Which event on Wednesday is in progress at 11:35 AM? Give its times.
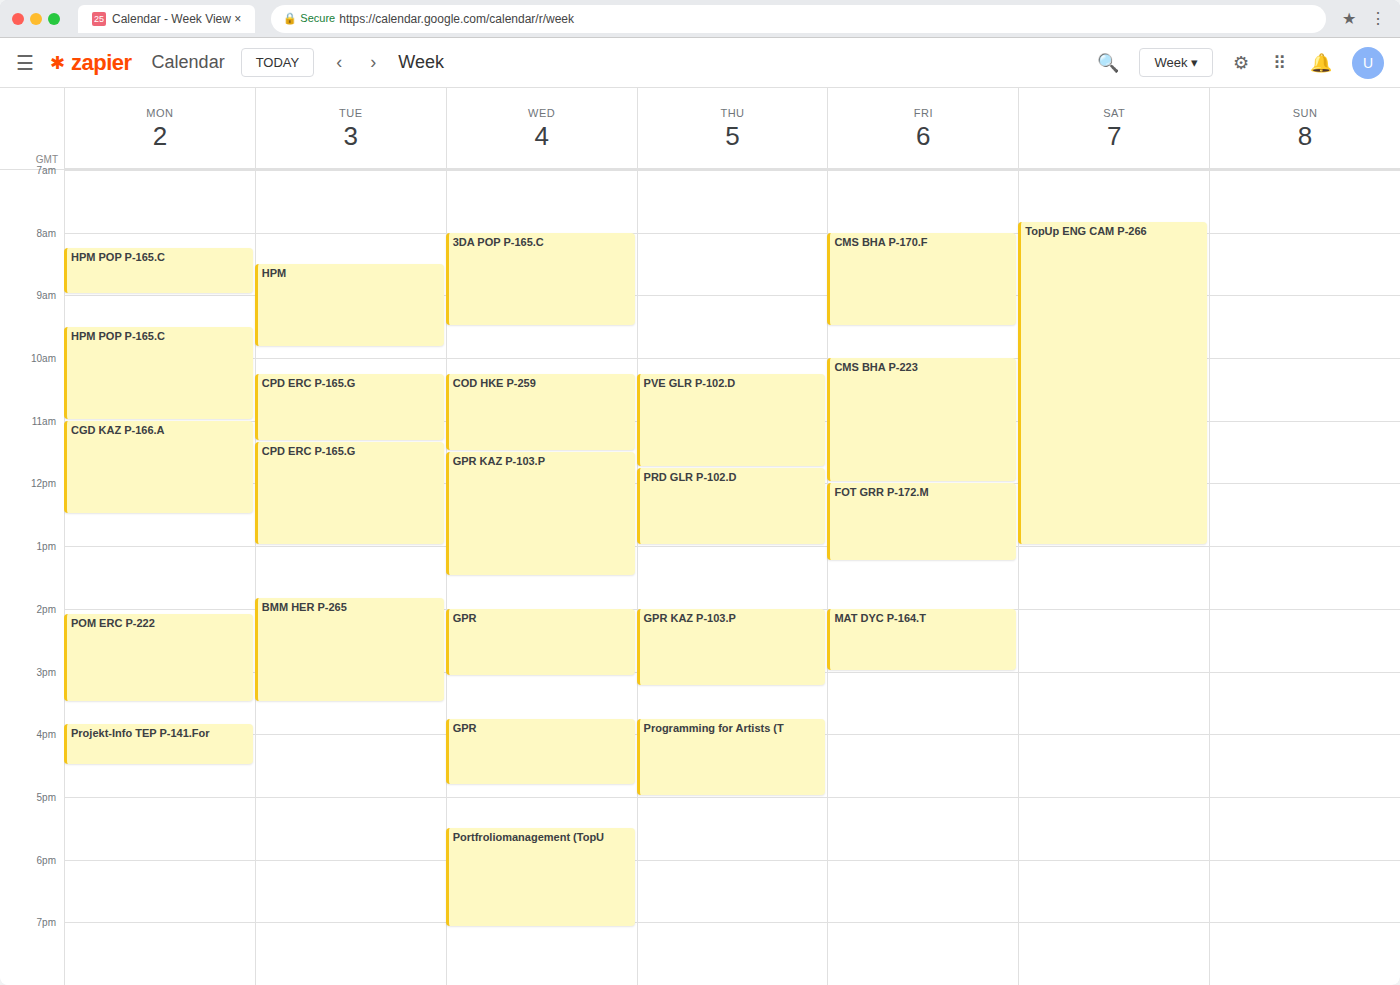
"GPR KAZ P-103.P", 11:30 AM to 1:30 PM